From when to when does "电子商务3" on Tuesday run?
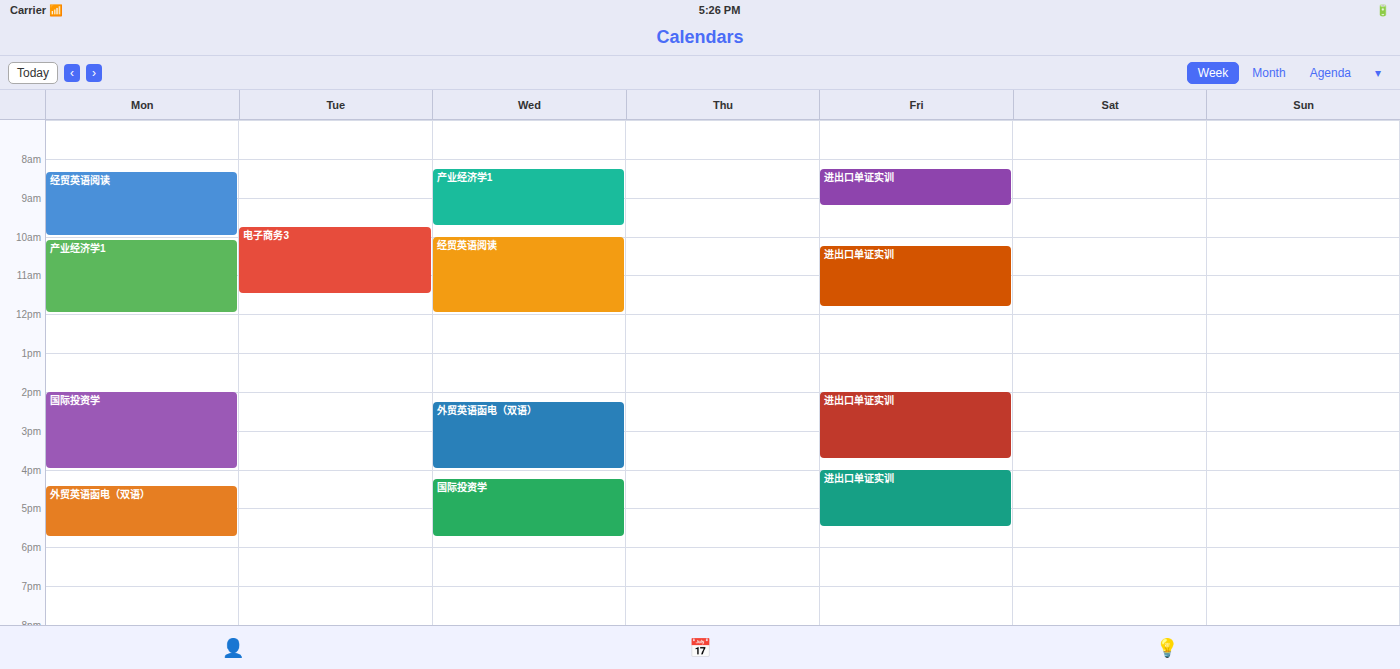
9:45 AM to 11:30 AM